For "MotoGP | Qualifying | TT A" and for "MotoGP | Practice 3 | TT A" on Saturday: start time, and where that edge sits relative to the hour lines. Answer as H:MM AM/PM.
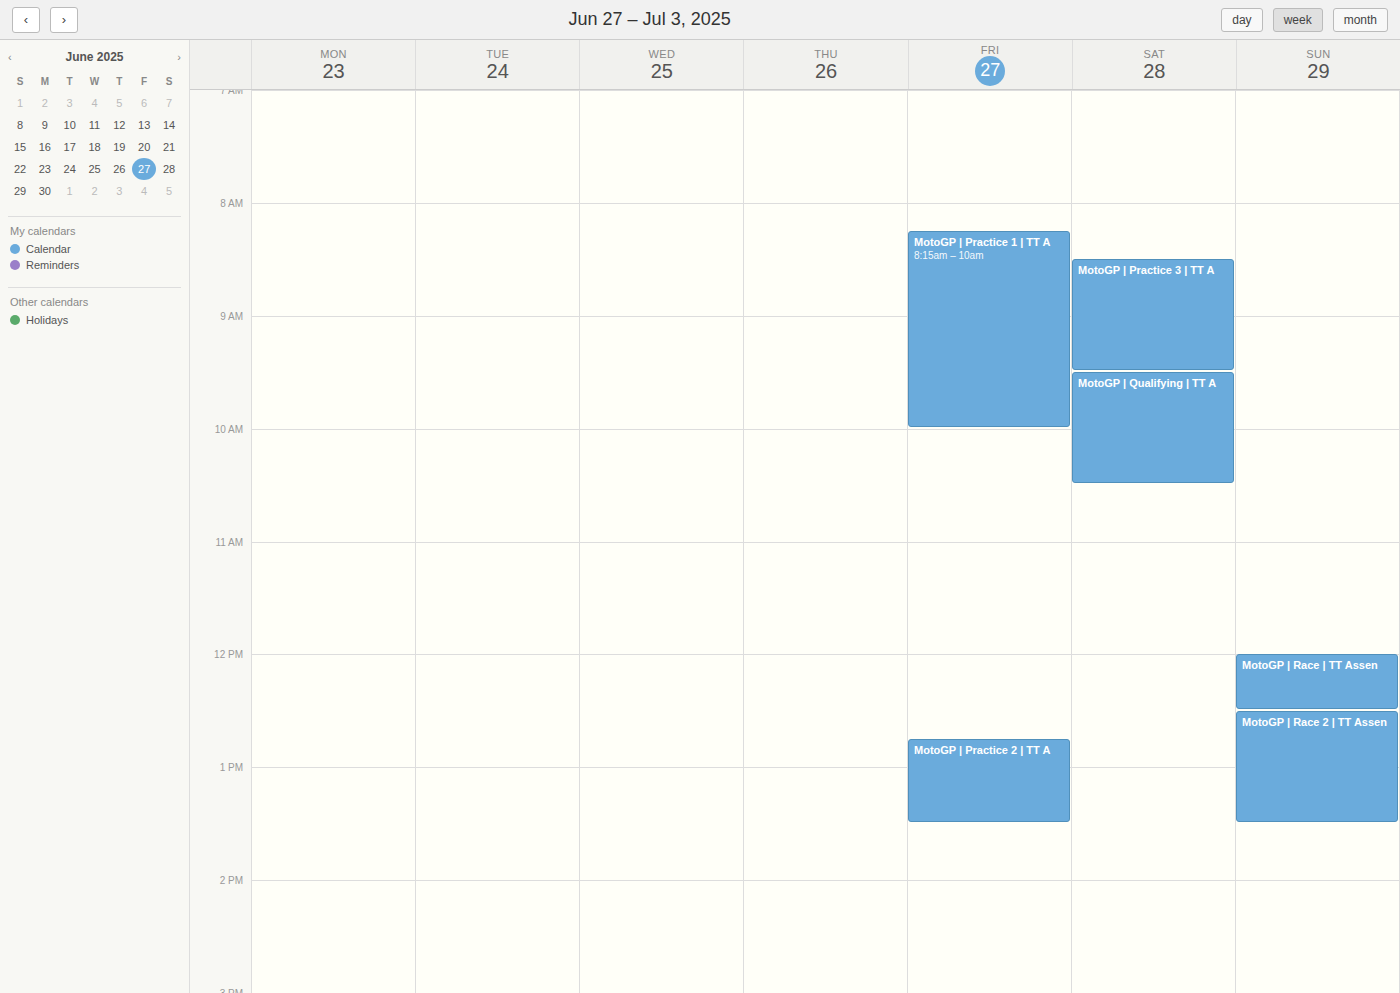
"MotoGP | Qualifying | TT A": 9:30 AM, halfway between the 9 AM and 10 AM lines. "MotoGP | Practice 3 | TT A": 8:30 AM, halfway between the 8 AM and 9 AM lines.